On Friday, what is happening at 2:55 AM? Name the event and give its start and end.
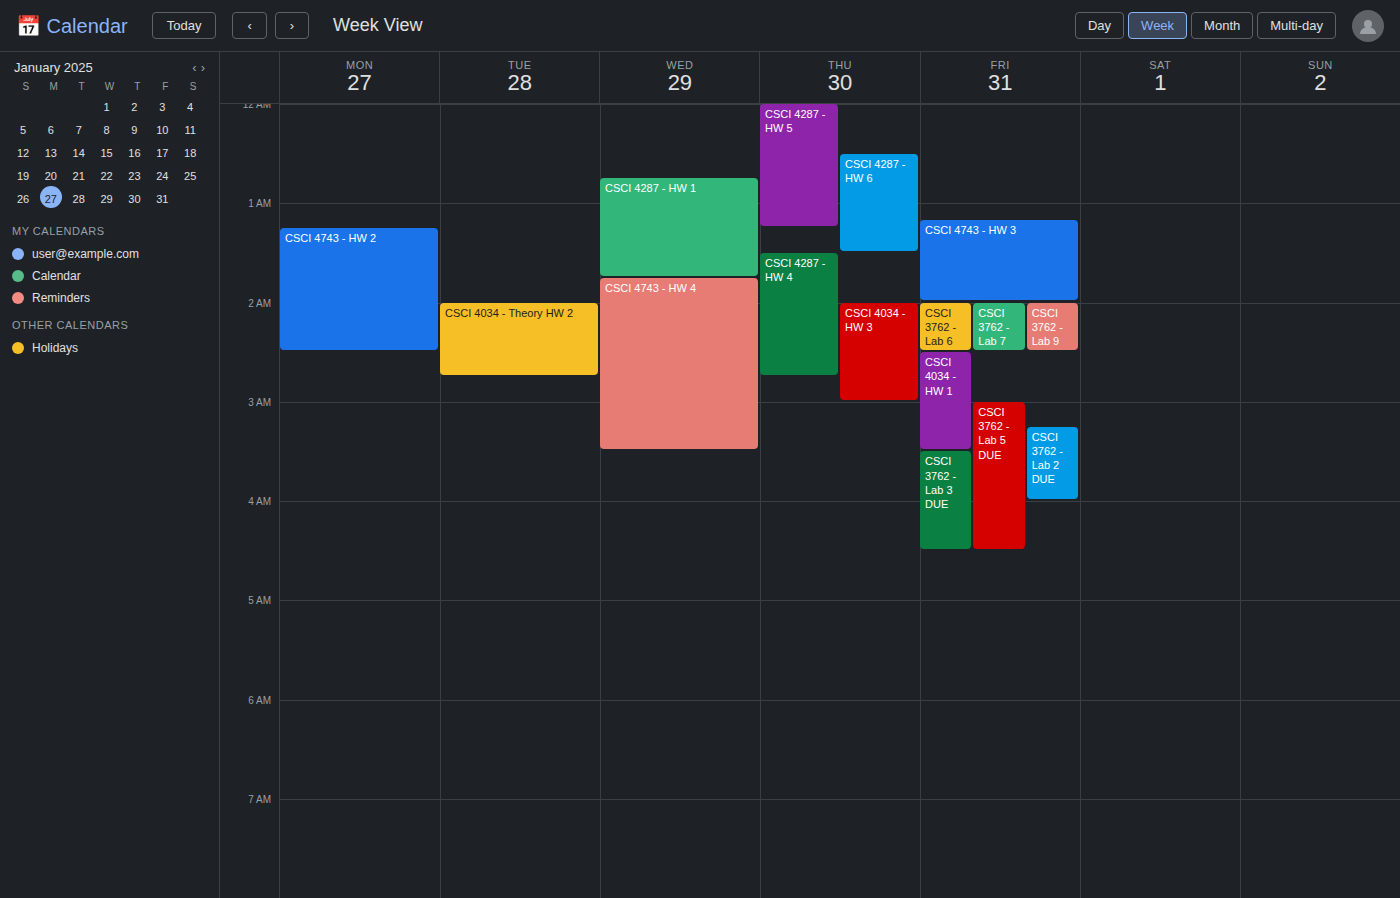
"CSCI 4034 - HW 1", 2:30 AM to 3:30 AM